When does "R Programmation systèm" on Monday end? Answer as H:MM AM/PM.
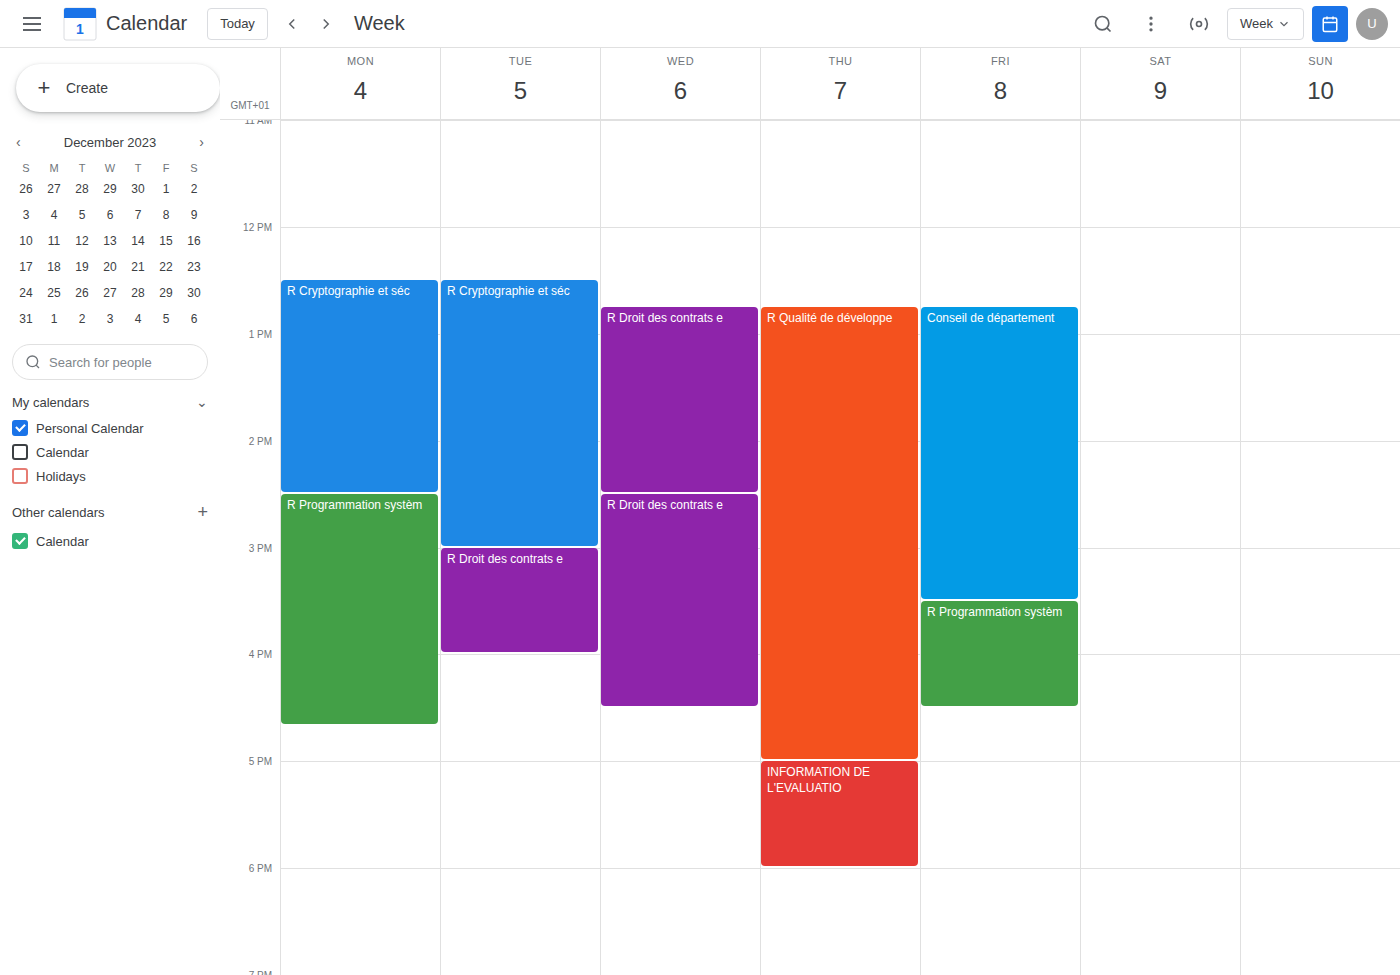
4:40 PM